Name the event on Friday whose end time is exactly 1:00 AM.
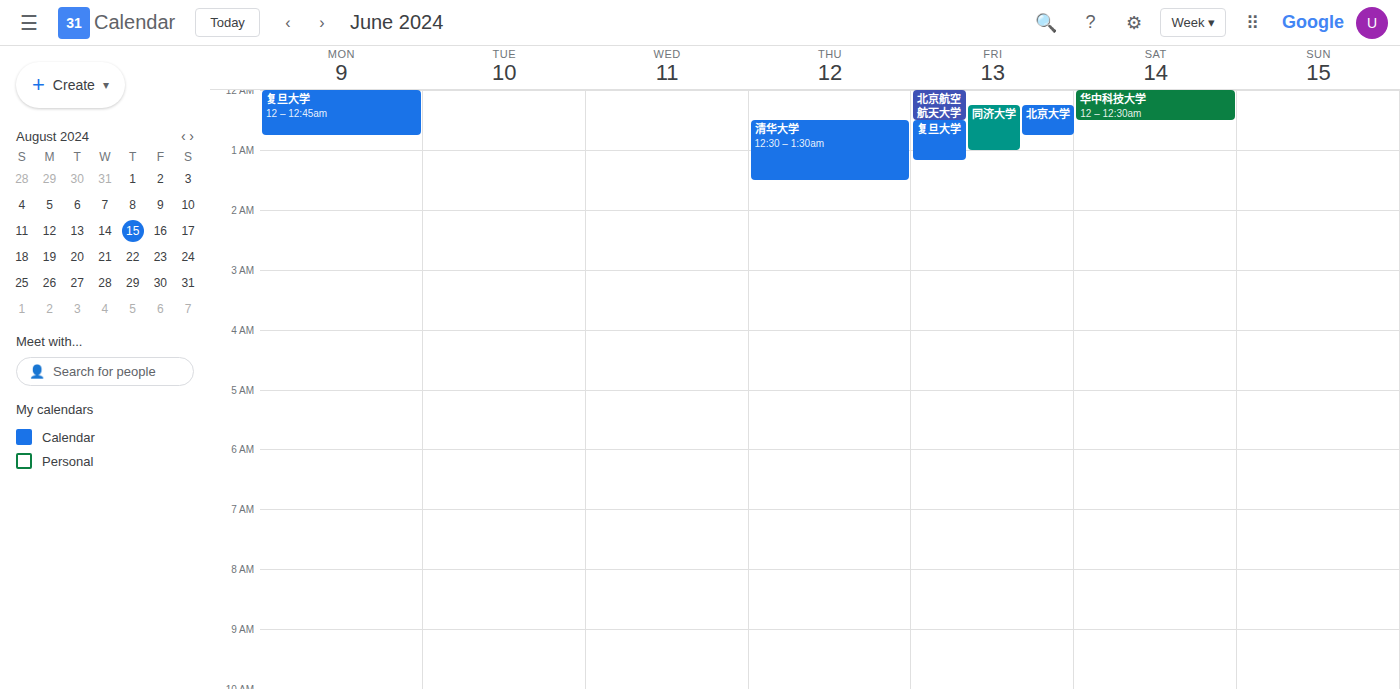
"同济大学"